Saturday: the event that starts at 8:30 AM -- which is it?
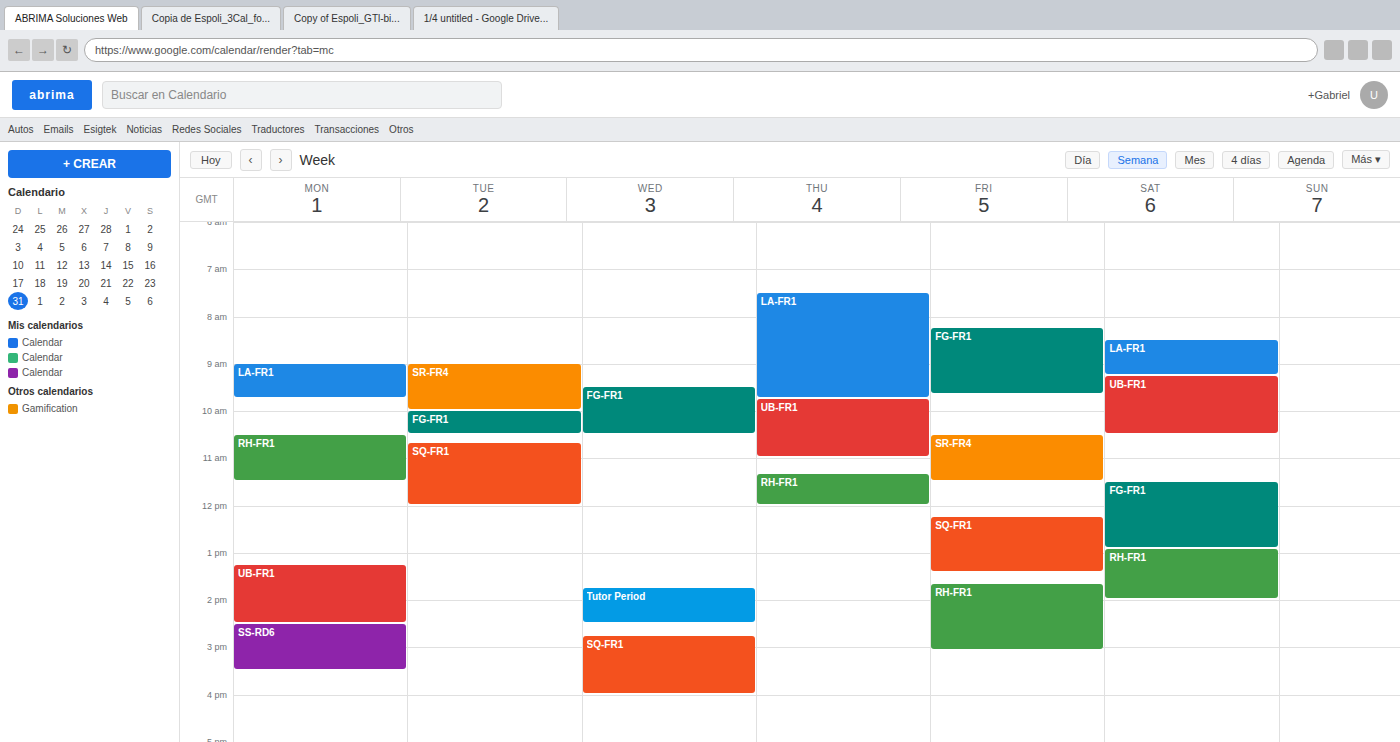
"LA-FR1"